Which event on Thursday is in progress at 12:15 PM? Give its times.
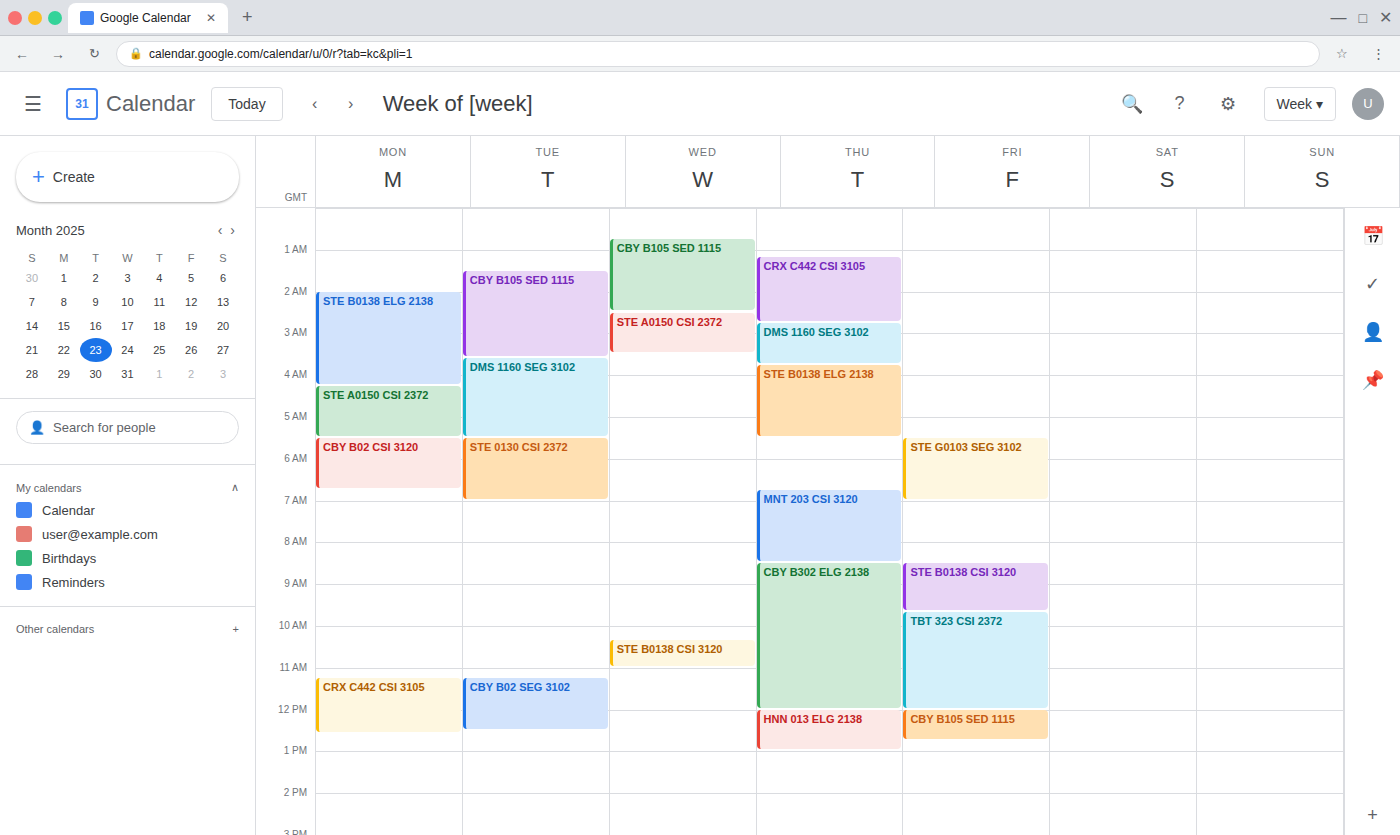
"HNN 013 ELG 2138", 12:00 PM to 1:00 PM